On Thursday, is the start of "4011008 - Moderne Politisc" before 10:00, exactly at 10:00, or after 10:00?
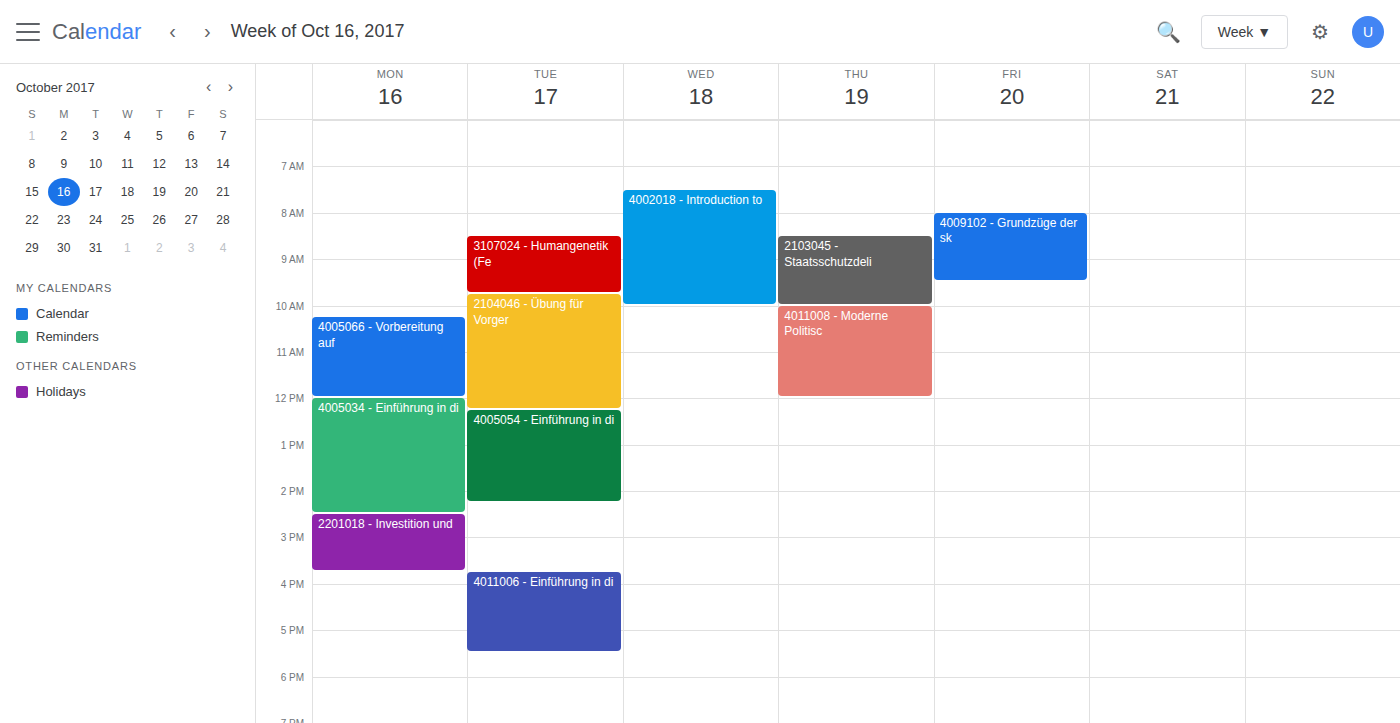
10:00 -- exactly at 10:00, on the 10:00 line.